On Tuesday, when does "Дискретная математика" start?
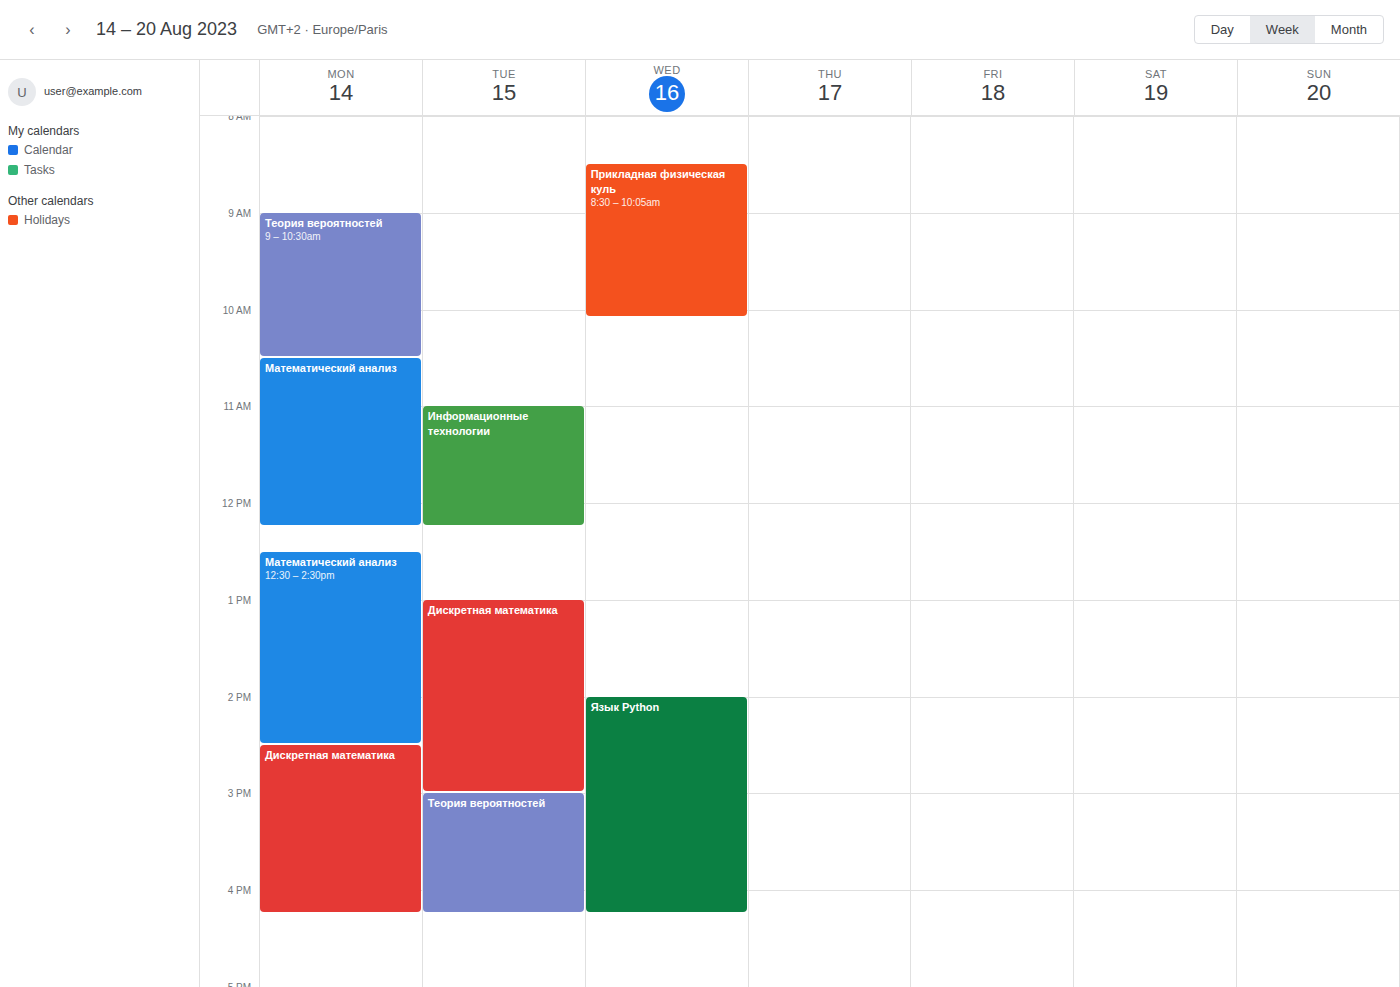
1:00 PM